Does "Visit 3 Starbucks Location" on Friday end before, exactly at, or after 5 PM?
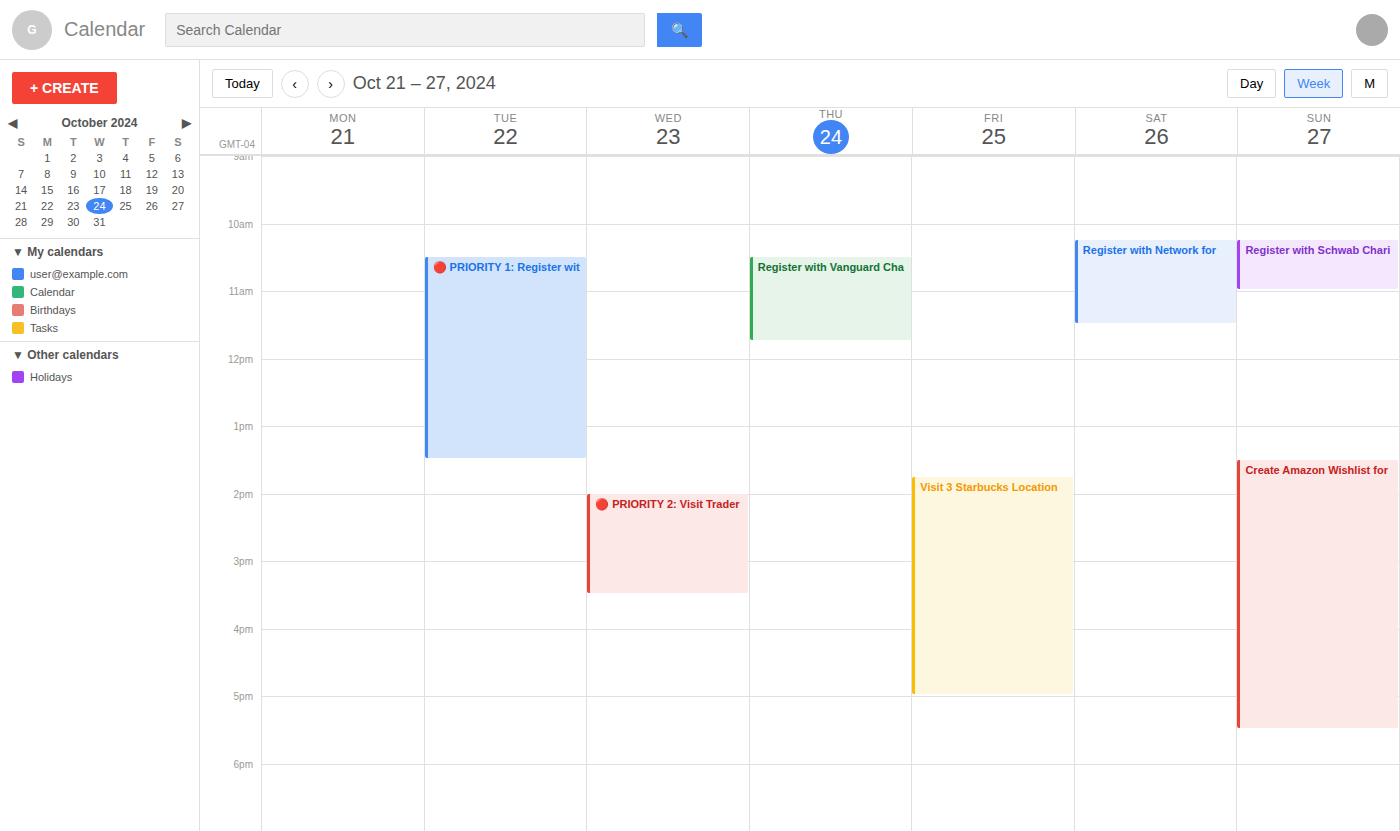
5:00 PM -- exactly at 5 PM, on the 5 PM line.